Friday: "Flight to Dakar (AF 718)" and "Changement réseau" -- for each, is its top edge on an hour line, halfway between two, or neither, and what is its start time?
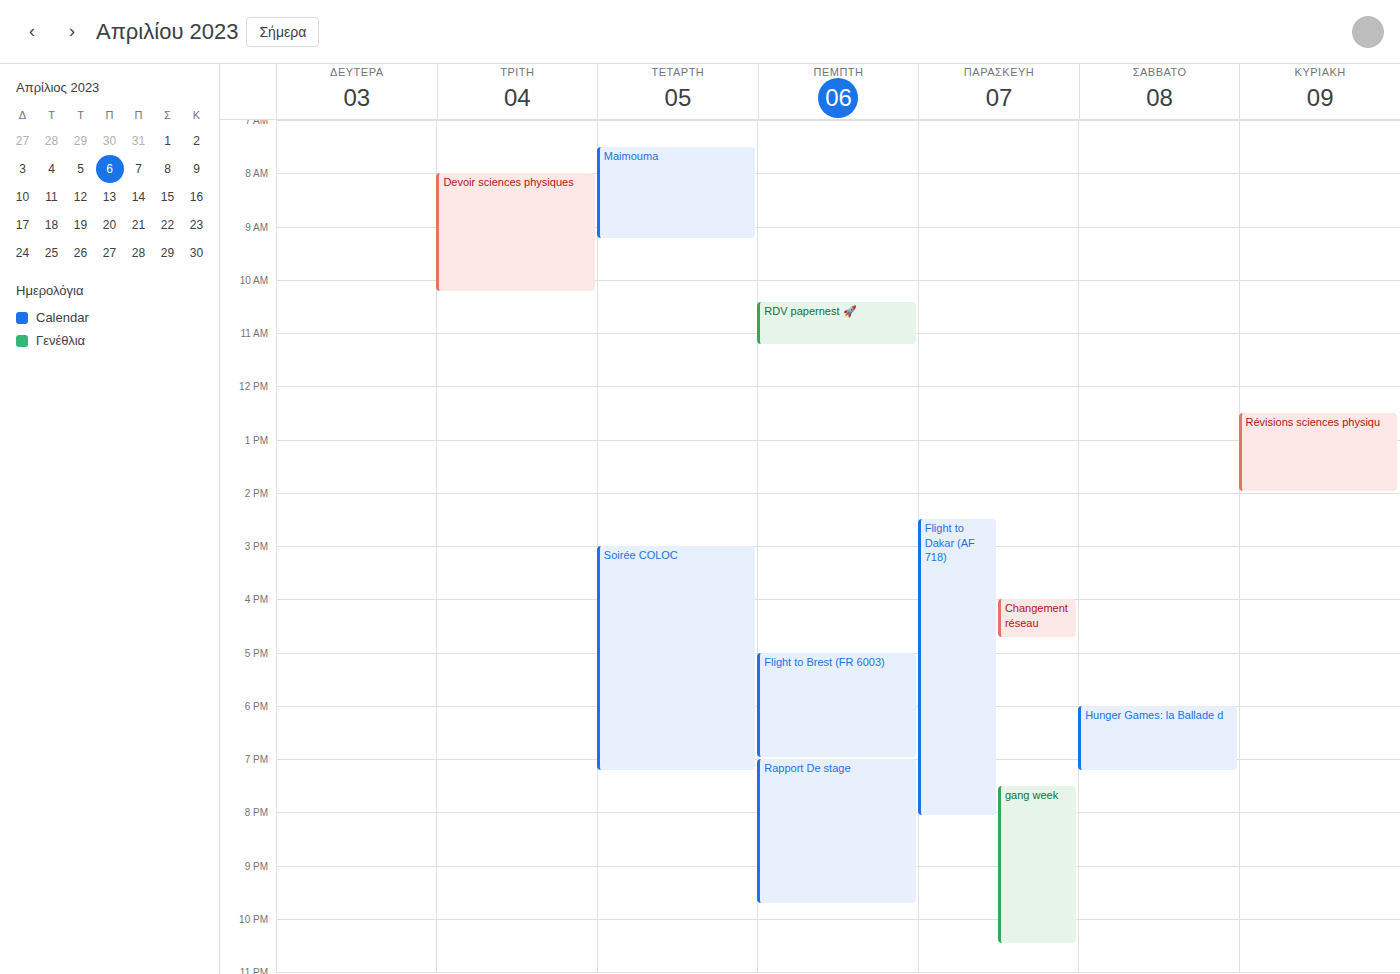
"Flight to Dakar (AF 718)": 2:30 PM, halfway between the 2 PM and 3 PM lines. "Changement réseau": 4:00 PM, exactly on the 4 PM line.